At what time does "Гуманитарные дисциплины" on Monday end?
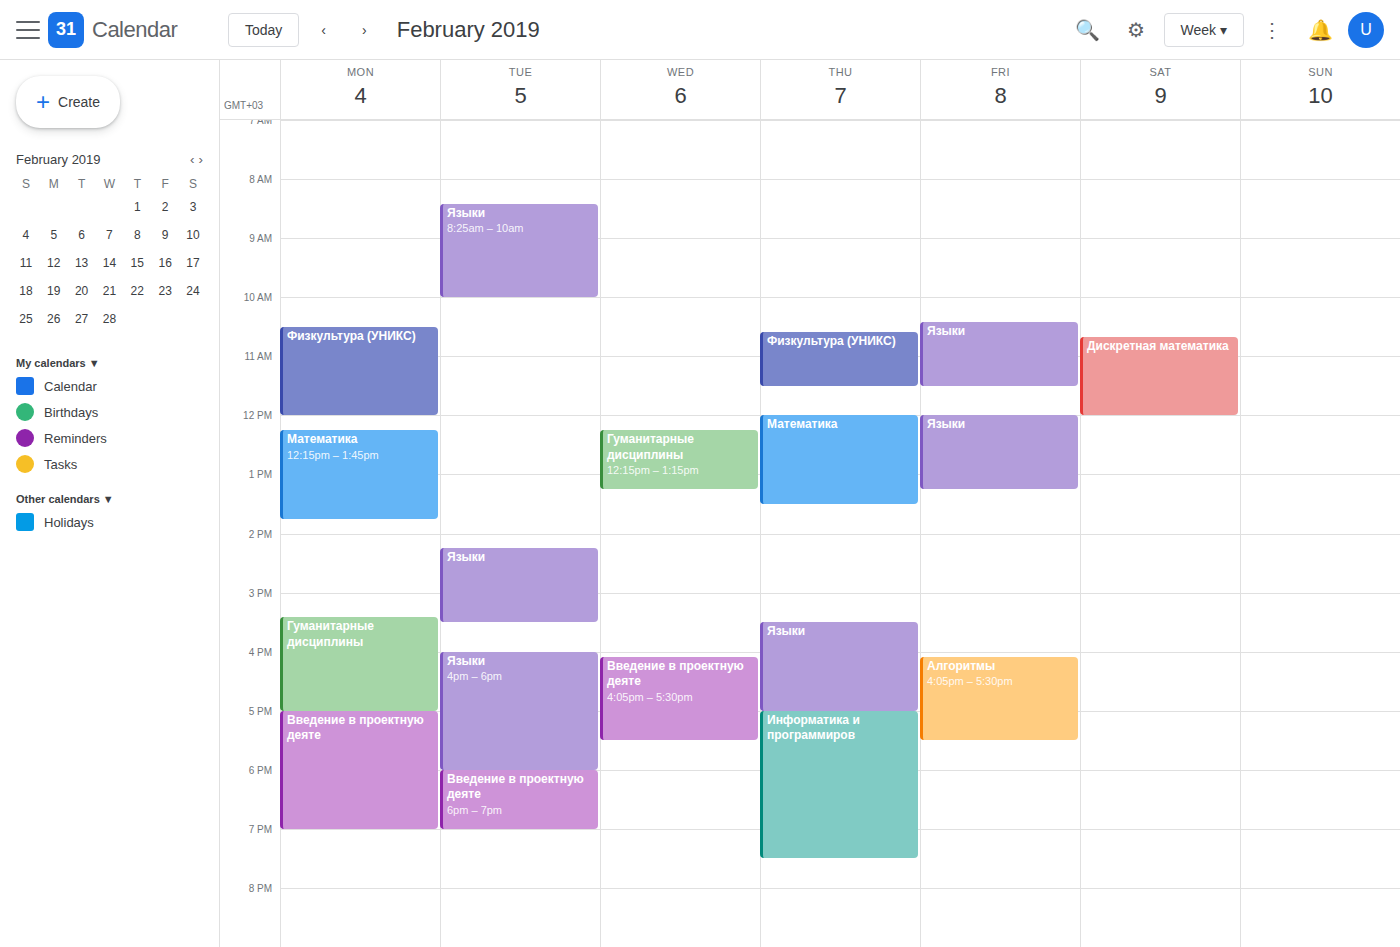
5:00 PM